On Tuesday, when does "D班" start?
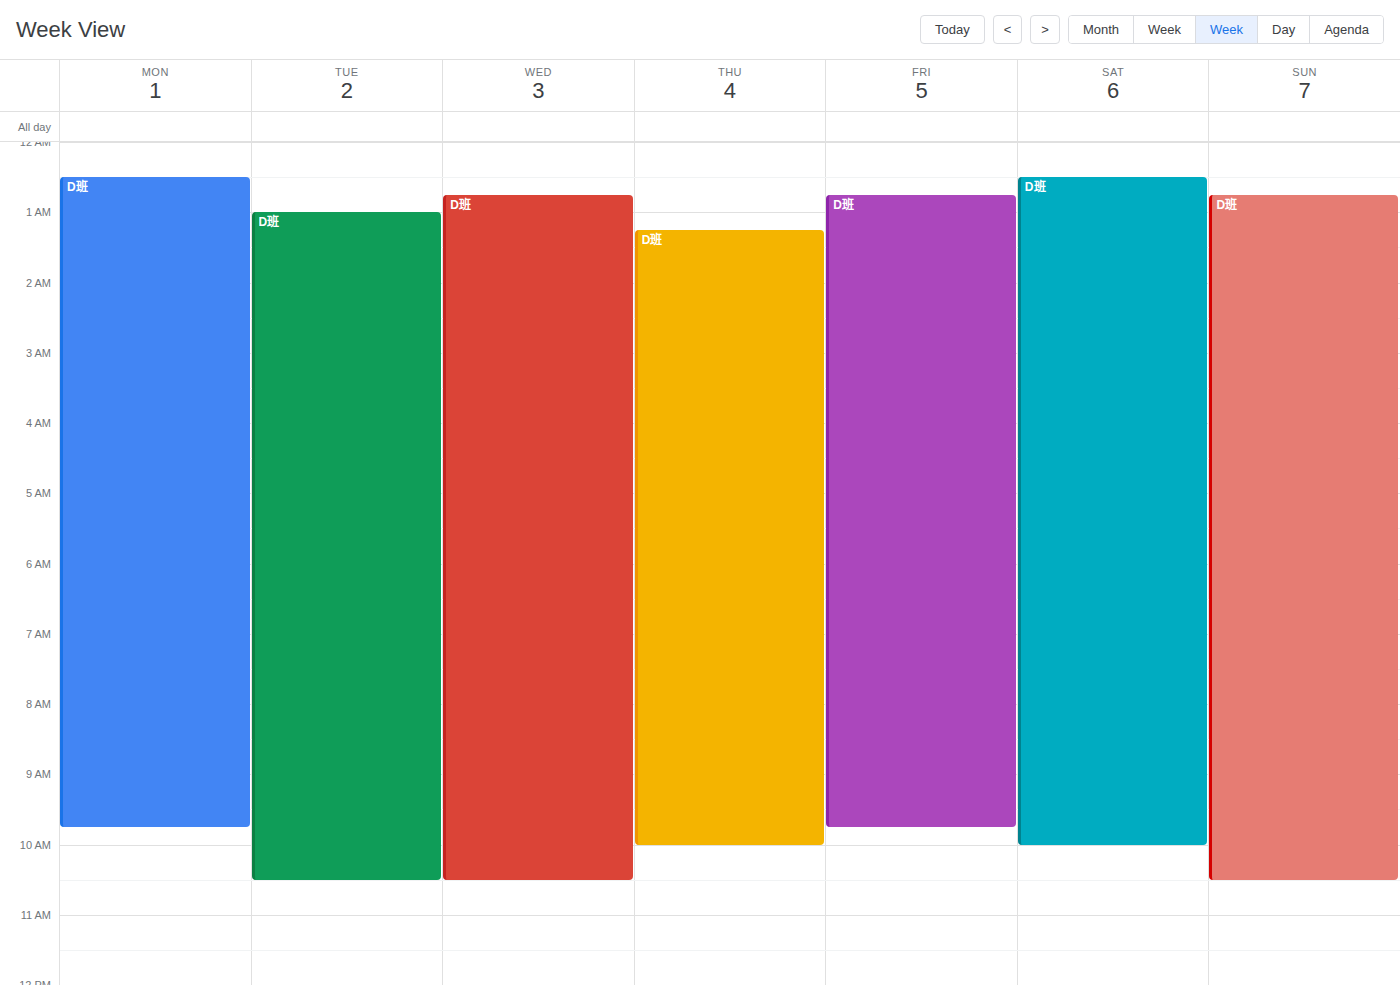
1:00 AM